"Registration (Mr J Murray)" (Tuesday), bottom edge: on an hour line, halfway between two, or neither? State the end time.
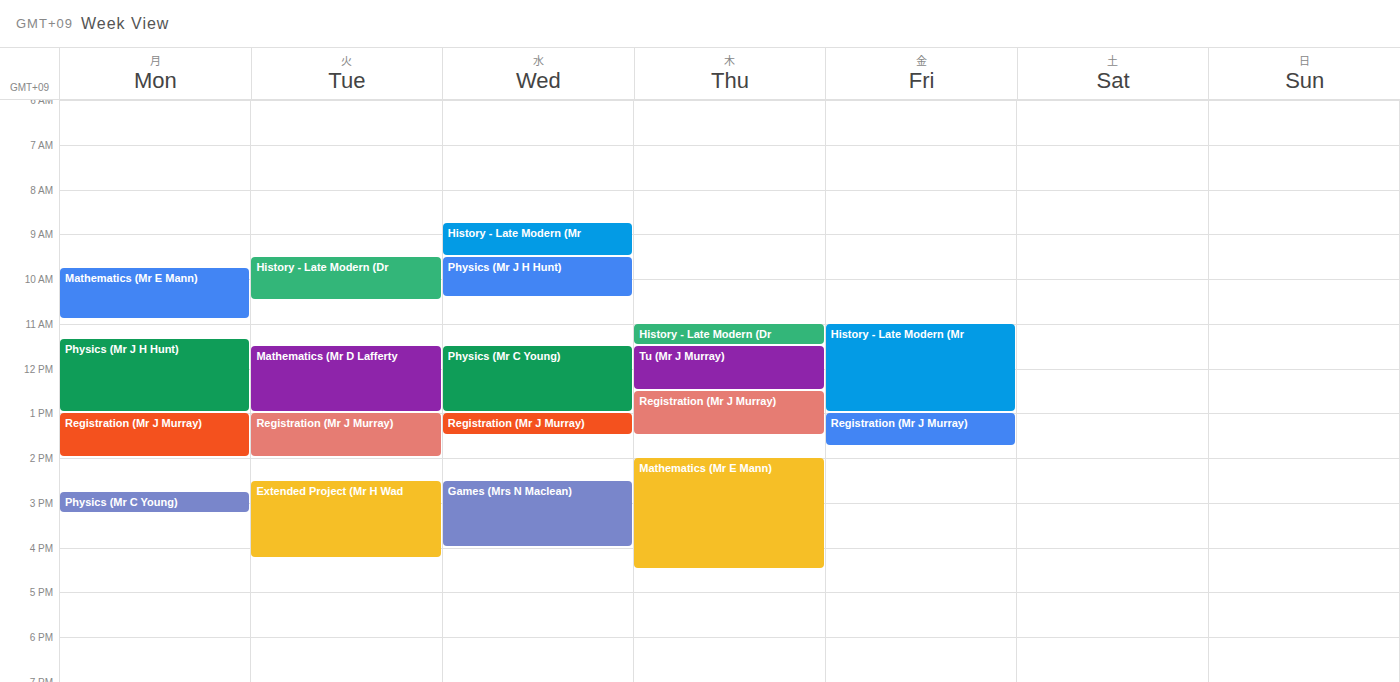
2:00 PM -- exactly on the 2 PM line.